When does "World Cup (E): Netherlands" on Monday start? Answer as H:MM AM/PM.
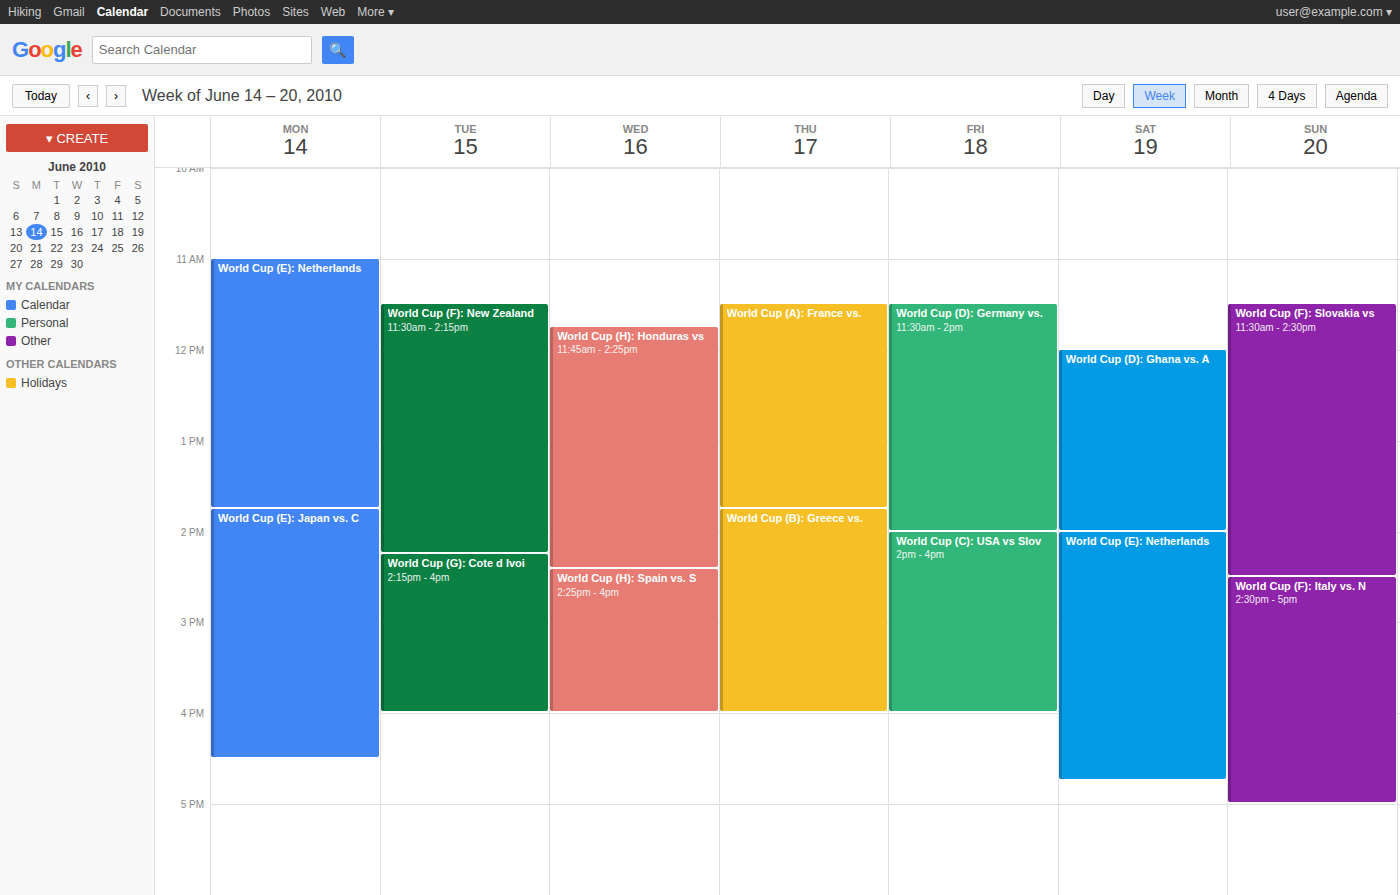
11:00 AM